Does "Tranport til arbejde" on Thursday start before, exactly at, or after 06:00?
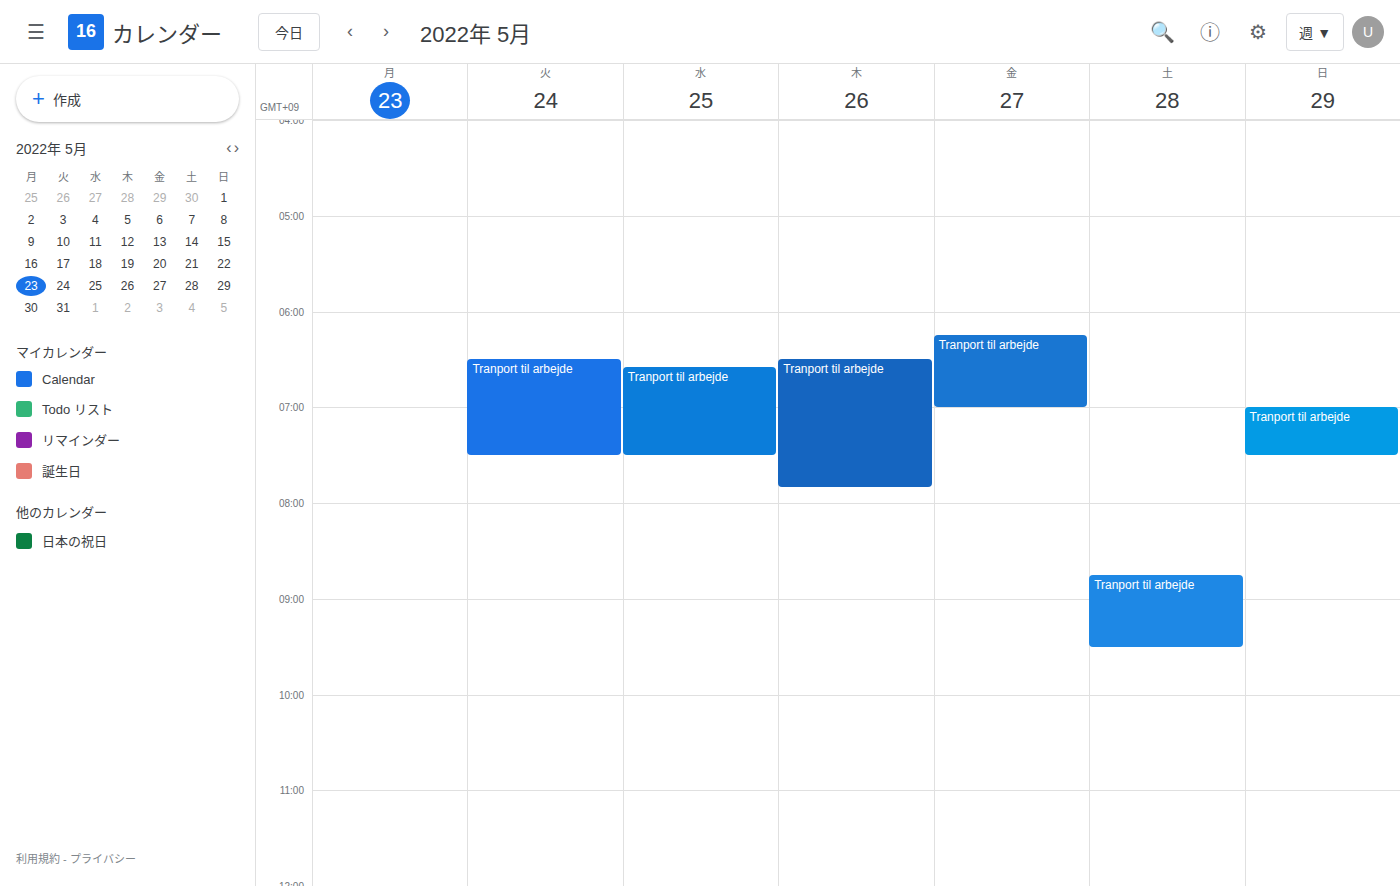
06:30 -- after 06:00, 30 minutes below the 06:00 line.